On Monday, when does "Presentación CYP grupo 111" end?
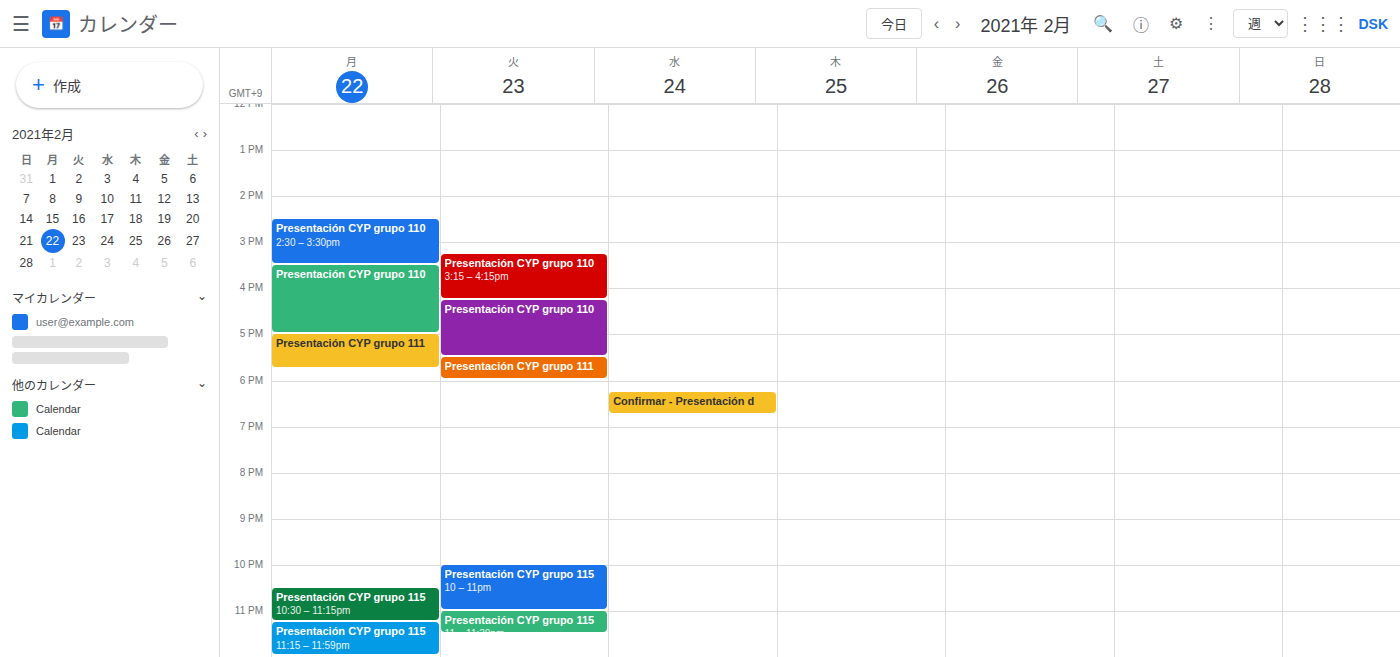
5:45 PM